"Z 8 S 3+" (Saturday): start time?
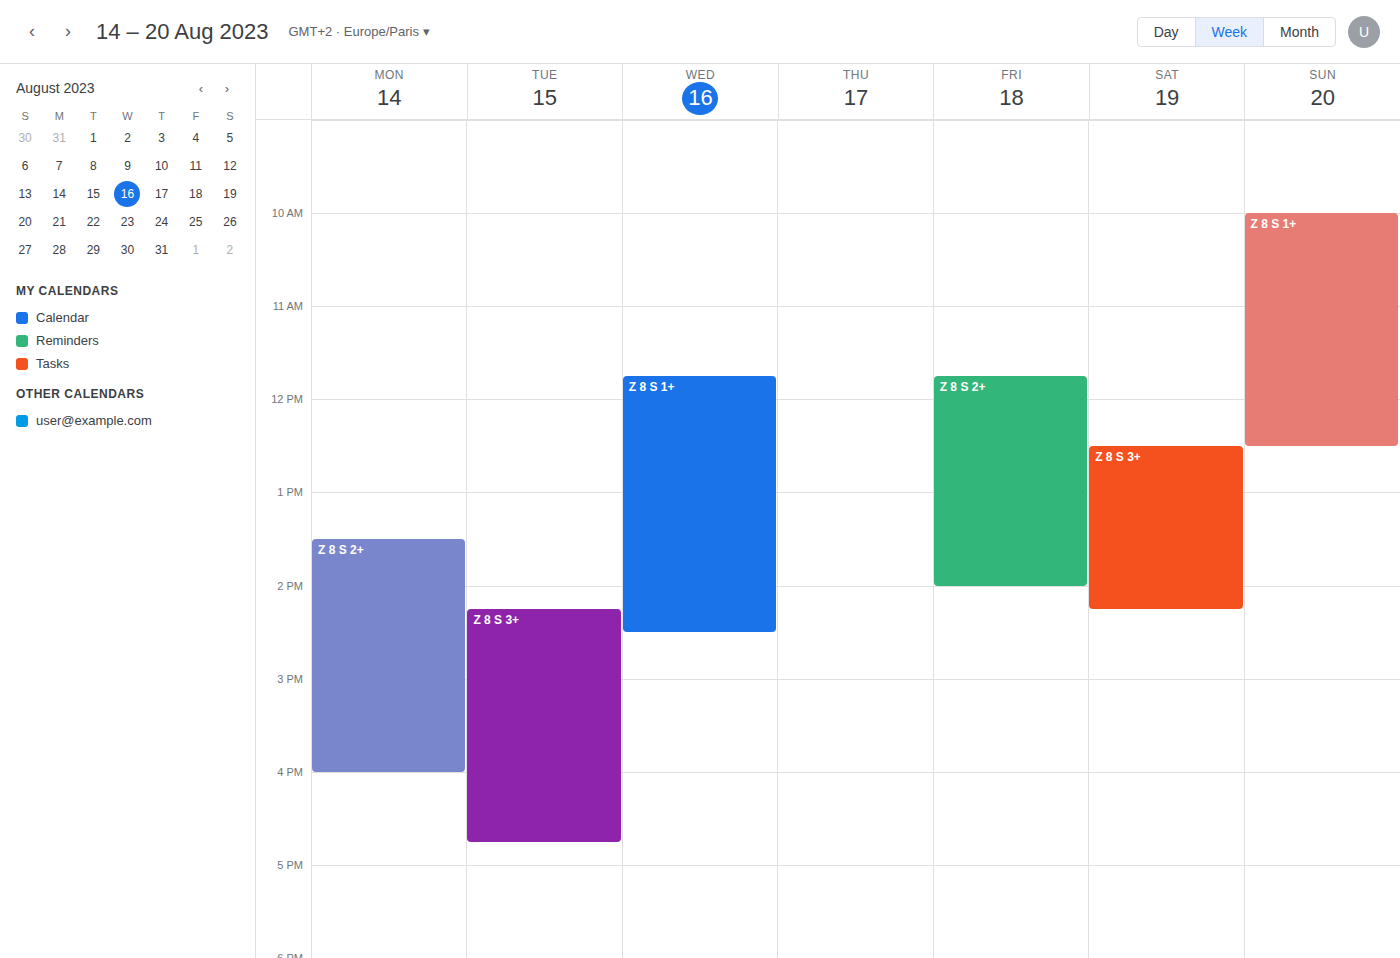
12:30 PM